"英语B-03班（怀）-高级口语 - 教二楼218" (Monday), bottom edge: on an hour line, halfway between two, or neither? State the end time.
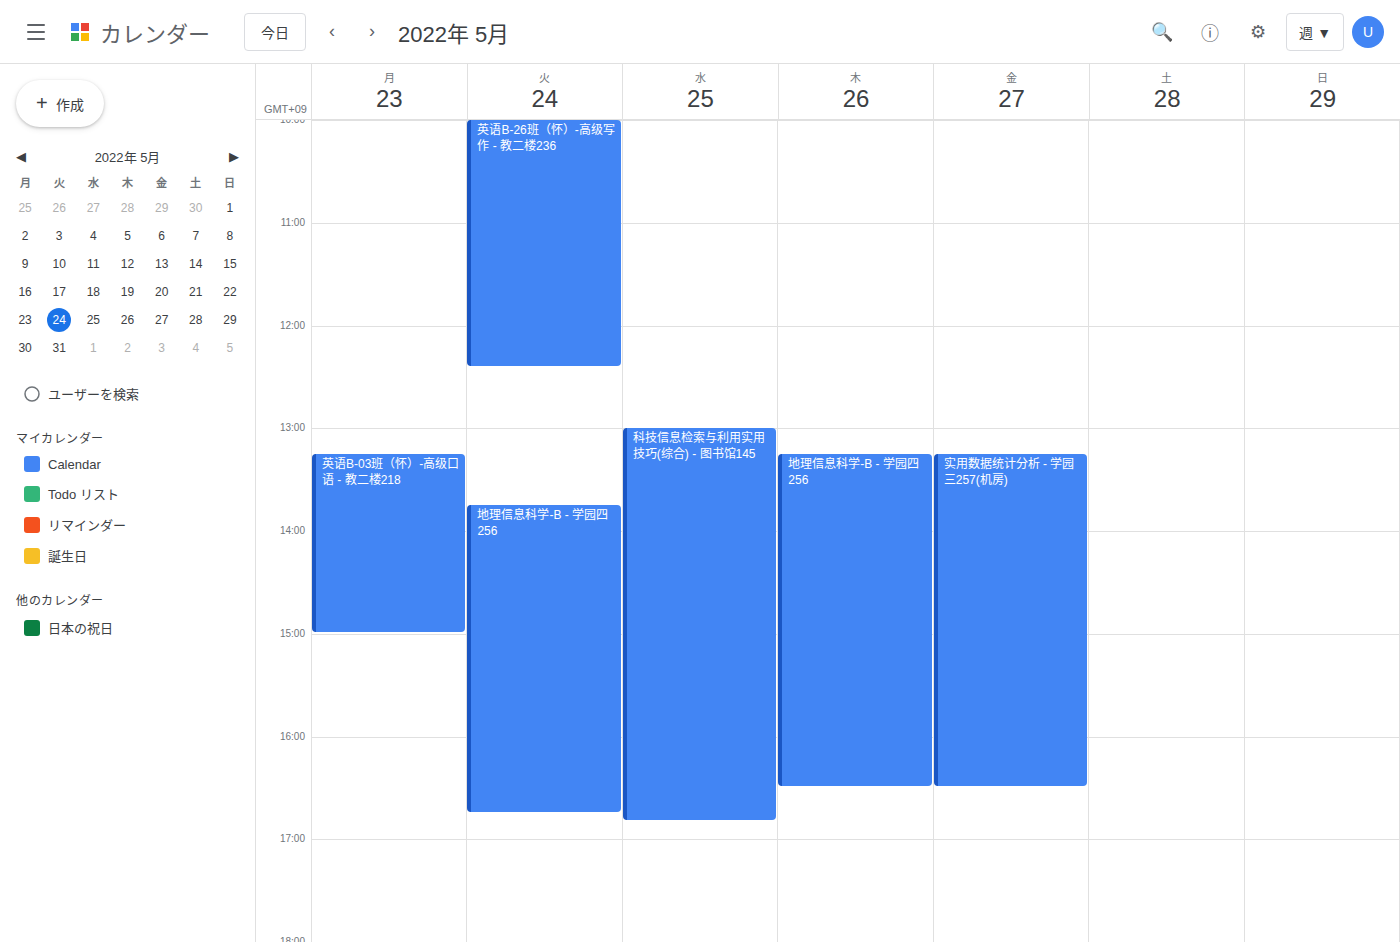
3:00 PM -- exactly on the 3 PM line.